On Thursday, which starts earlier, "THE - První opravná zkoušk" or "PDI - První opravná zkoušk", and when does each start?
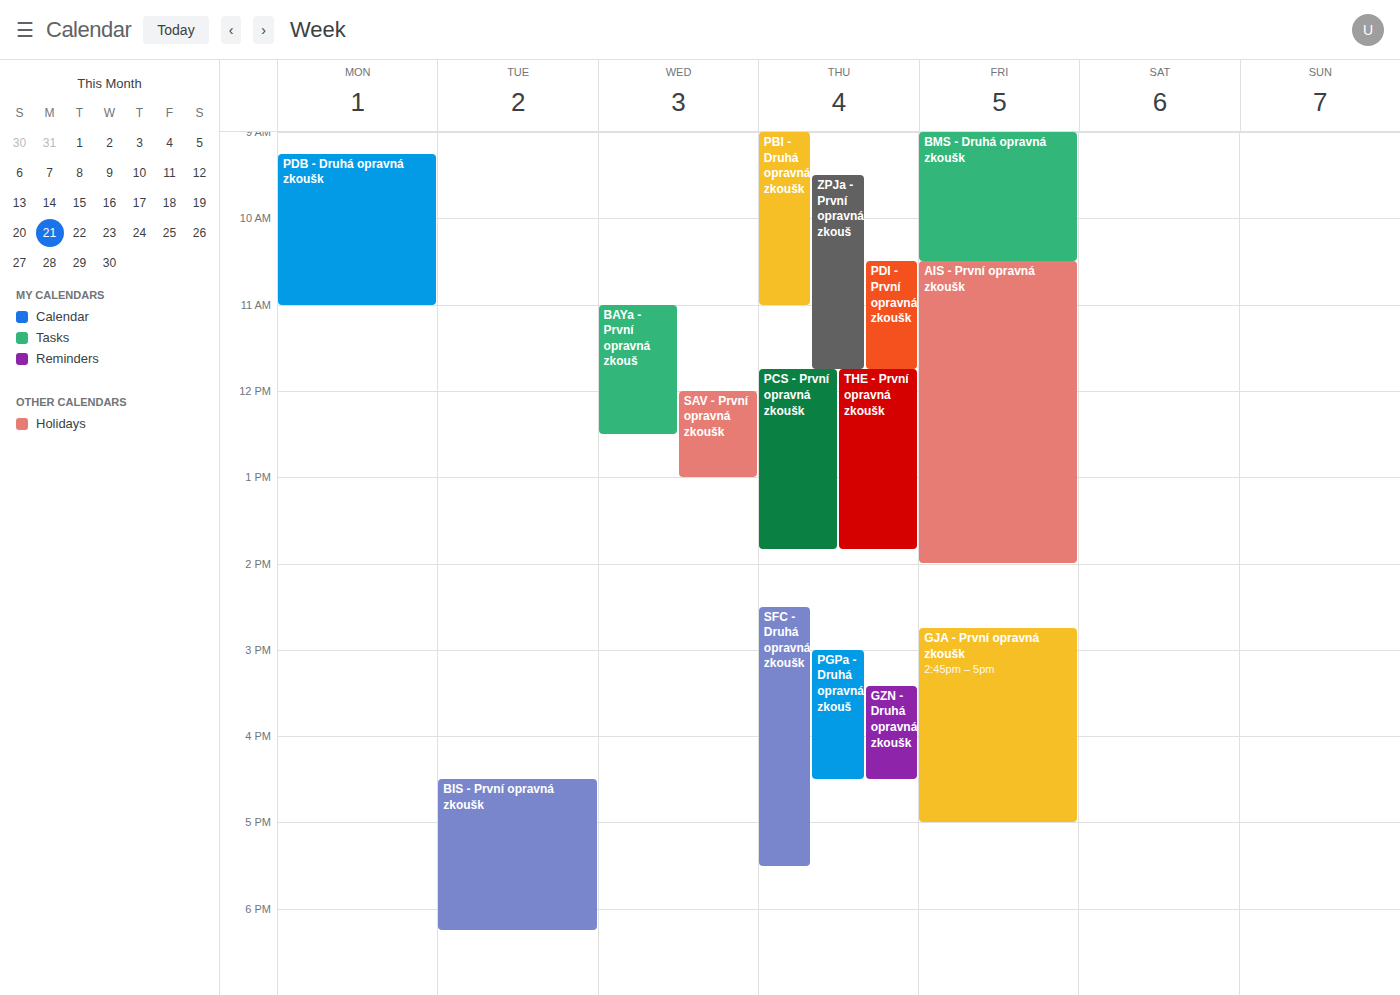
"PDI - První opravná zkoušk" 10:30; "THE - První opravná zkoušk" 11:45.